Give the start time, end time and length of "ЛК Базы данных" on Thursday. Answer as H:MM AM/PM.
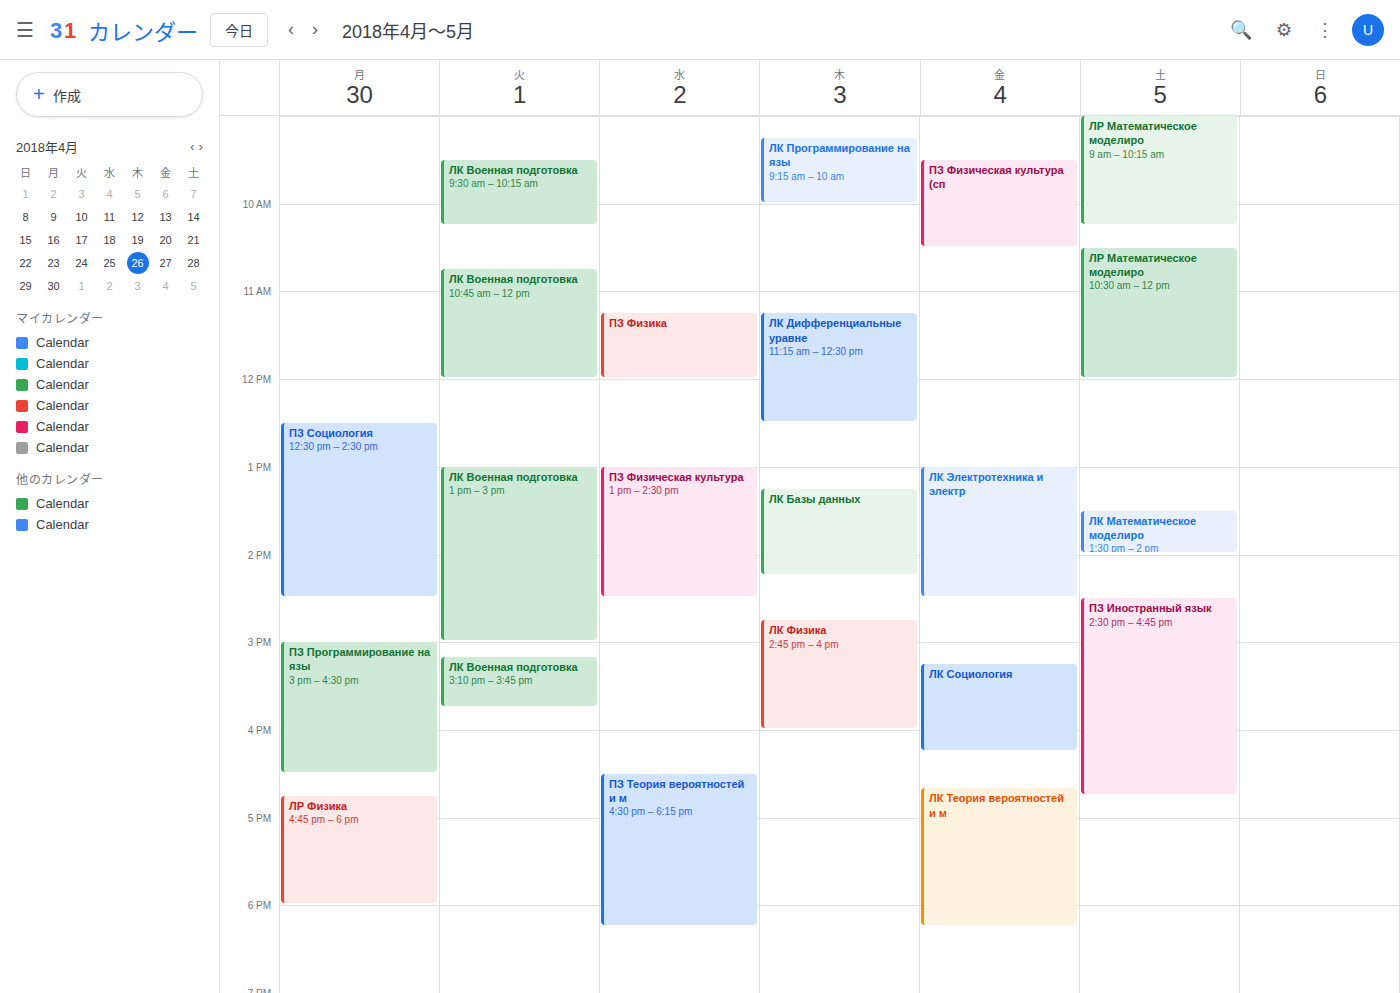
1:15 PM to 2:15 PM, 1 hour